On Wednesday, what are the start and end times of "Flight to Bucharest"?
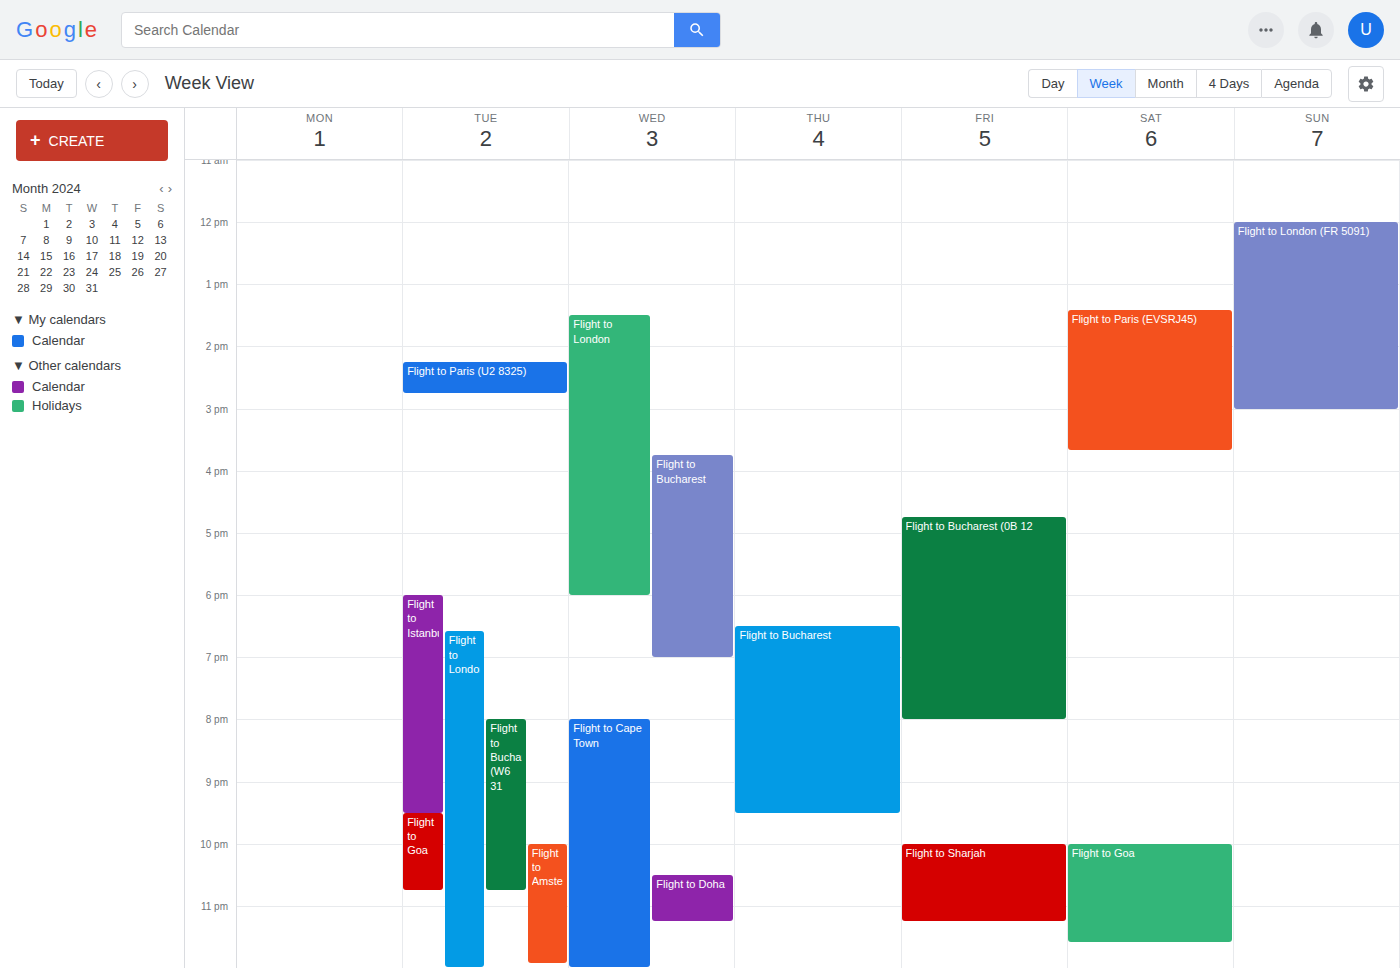
3:45 PM to 7:00 PM